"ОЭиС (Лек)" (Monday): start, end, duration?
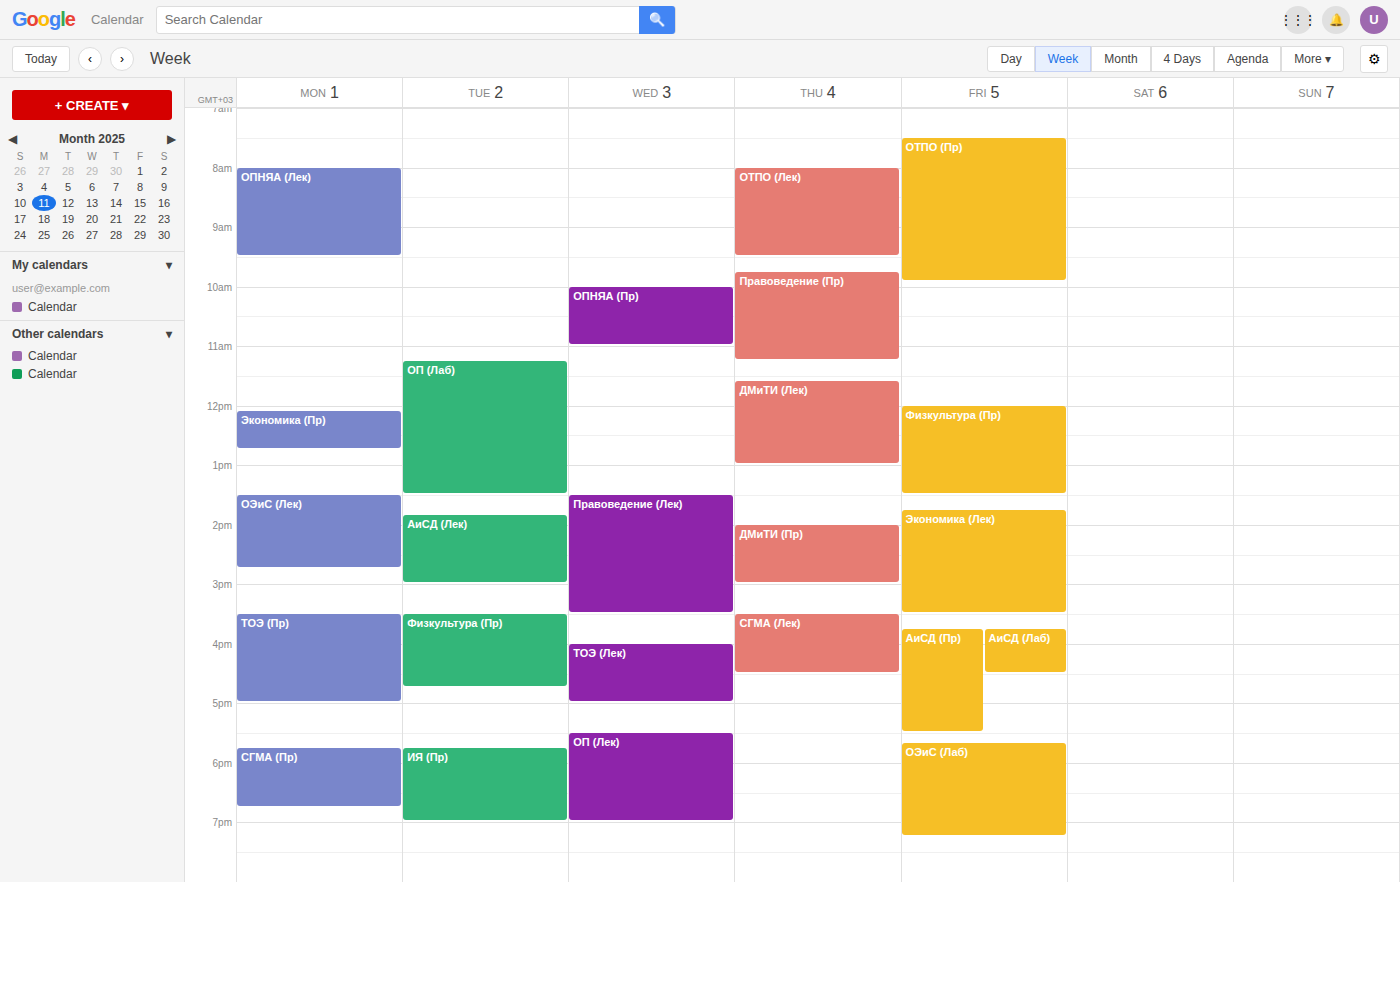
1:30 PM to 2:45 PM, 1 hour 15 minutes